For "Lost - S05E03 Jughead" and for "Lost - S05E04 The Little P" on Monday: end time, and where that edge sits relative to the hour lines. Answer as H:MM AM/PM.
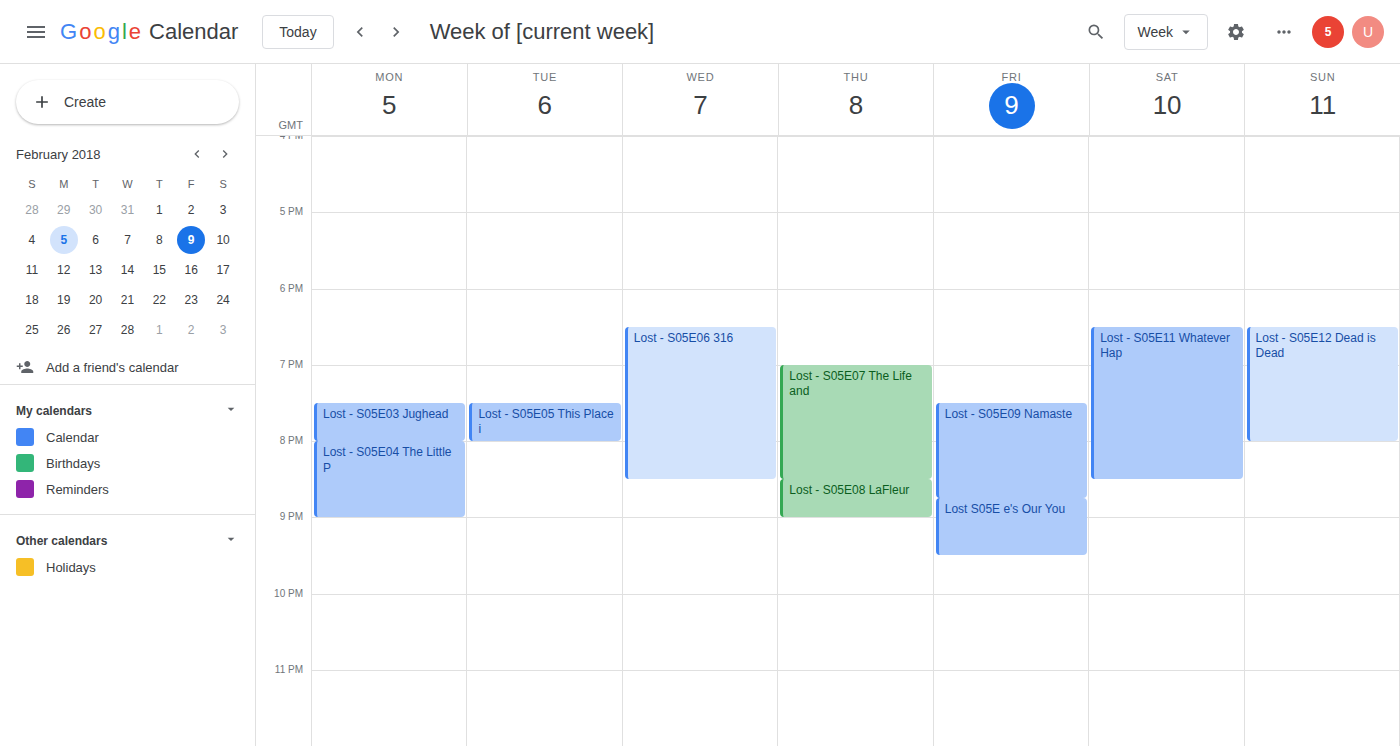
"Lost - S05E03 Jughead": 8:00 PM, exactly on the 8 PM line. "Lost - S05E04 The Little P": 9:00 PM, exactly on the 9 PM line.